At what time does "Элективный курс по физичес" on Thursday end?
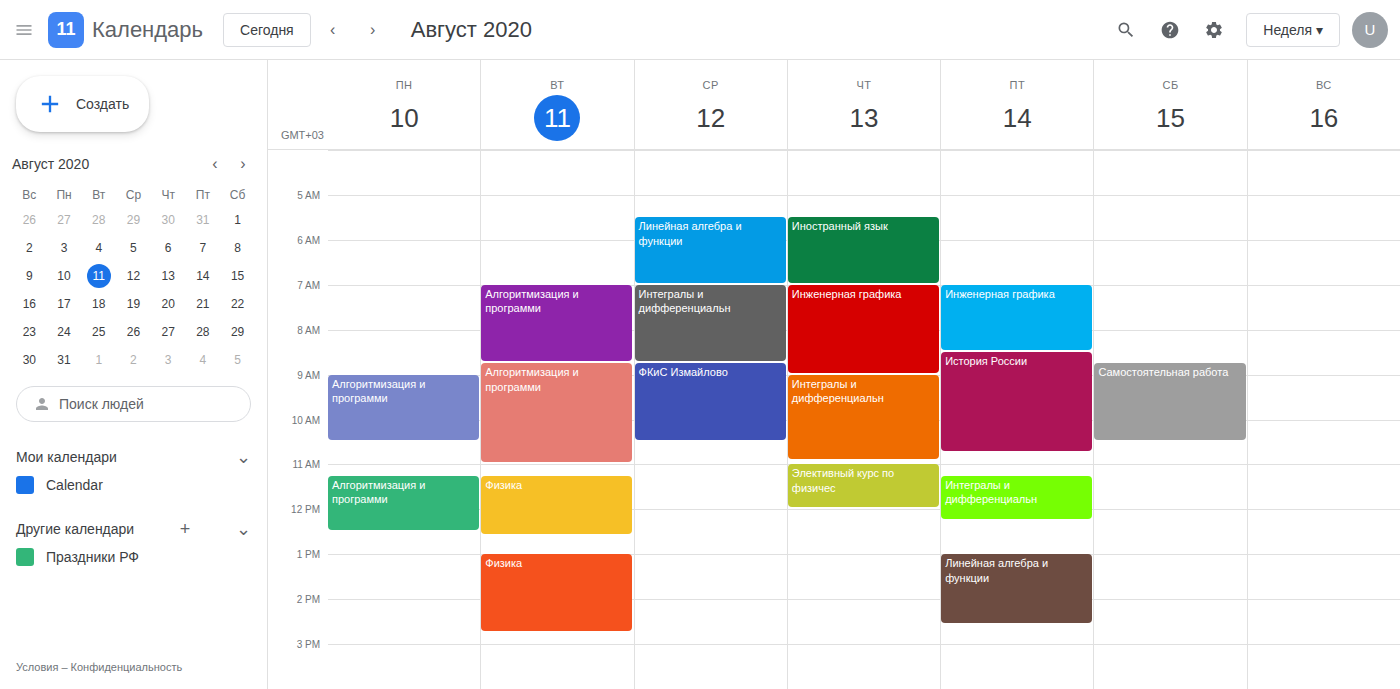
12:00 PM